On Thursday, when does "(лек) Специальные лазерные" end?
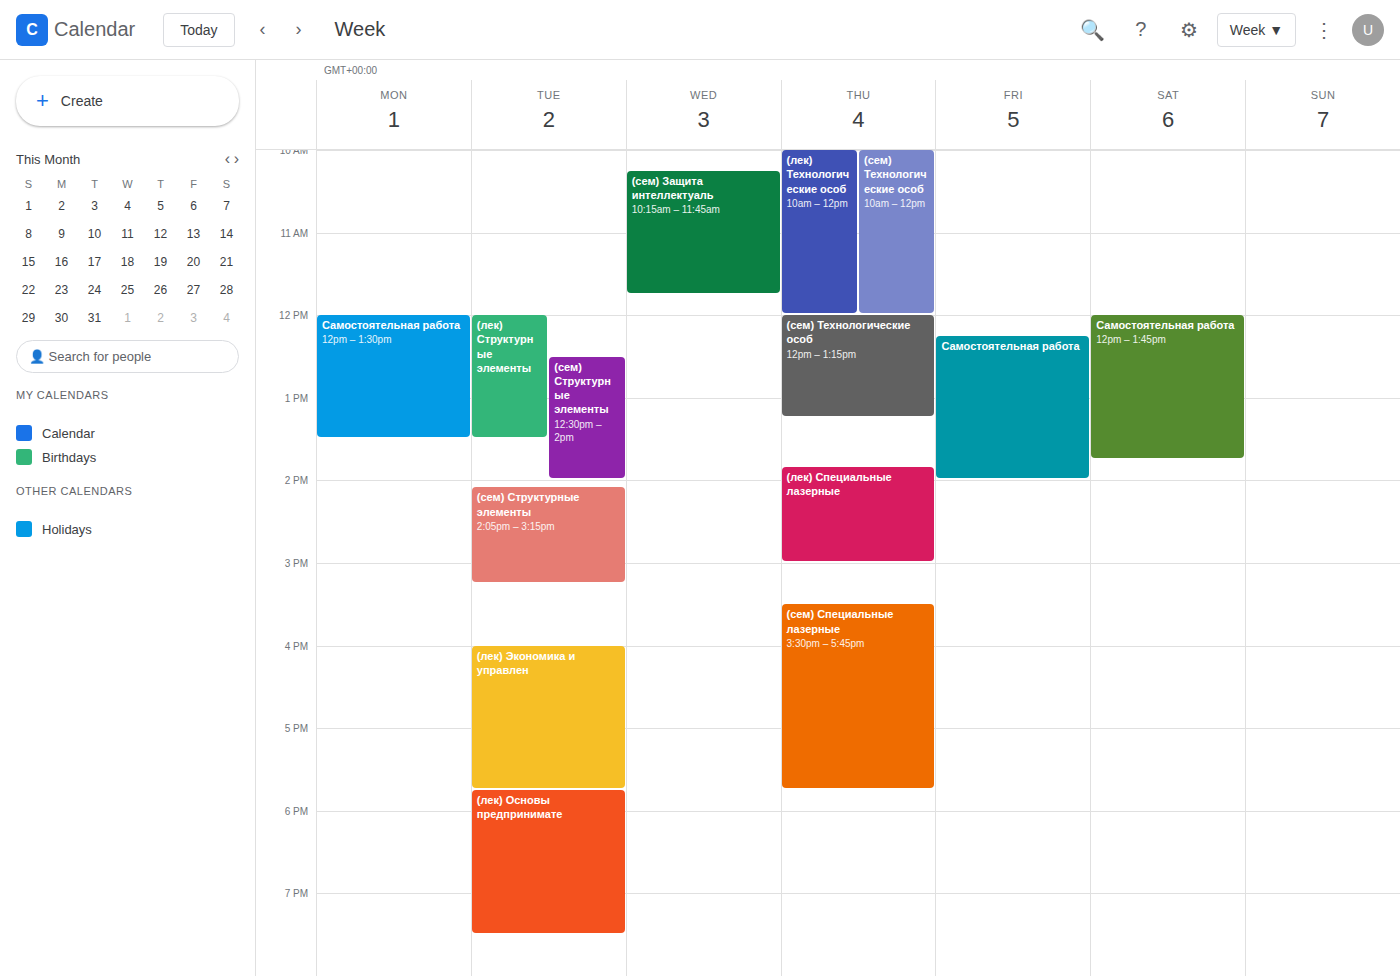
3:00 PM